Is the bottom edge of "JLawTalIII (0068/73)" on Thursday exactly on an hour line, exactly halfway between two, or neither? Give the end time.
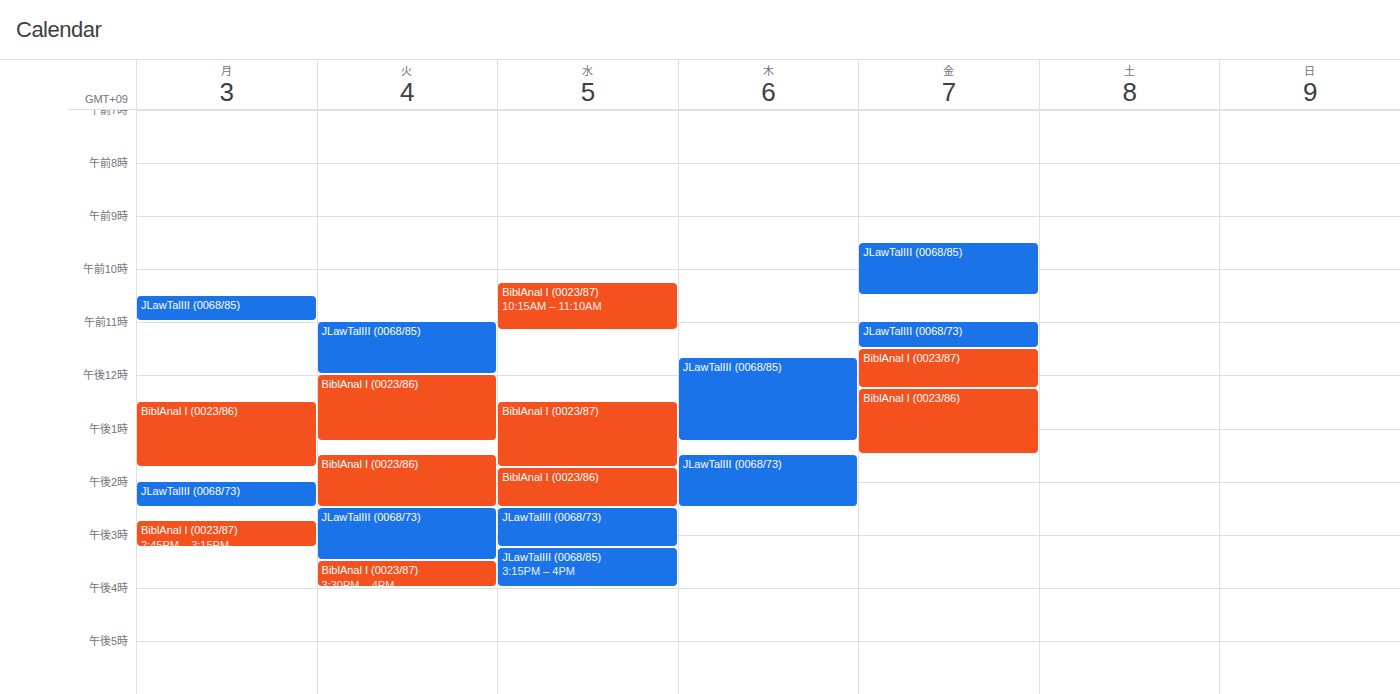
2:30 PM -- halfway between the 2 PM and 3 PM lines.